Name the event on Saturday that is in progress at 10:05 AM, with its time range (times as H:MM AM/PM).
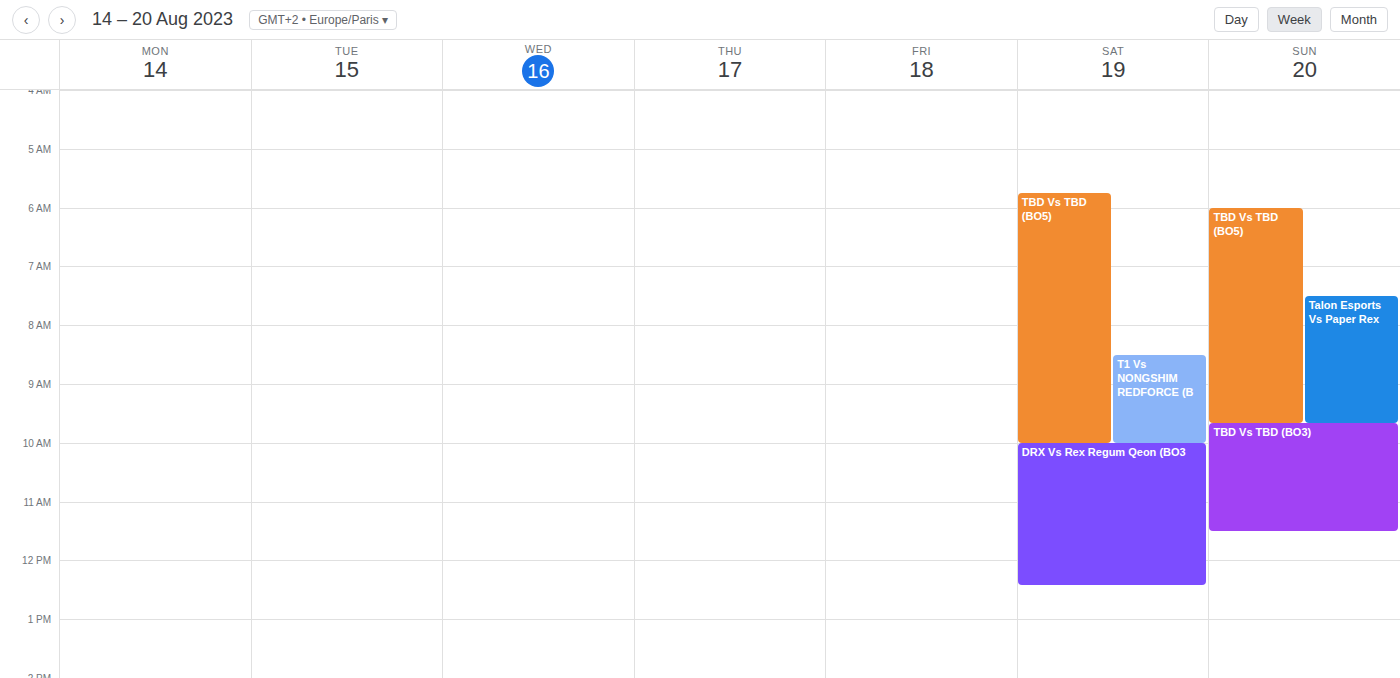
"DRX Vs Rex Regum Qeon (BO3", 10:00 AM to 12:25 PM